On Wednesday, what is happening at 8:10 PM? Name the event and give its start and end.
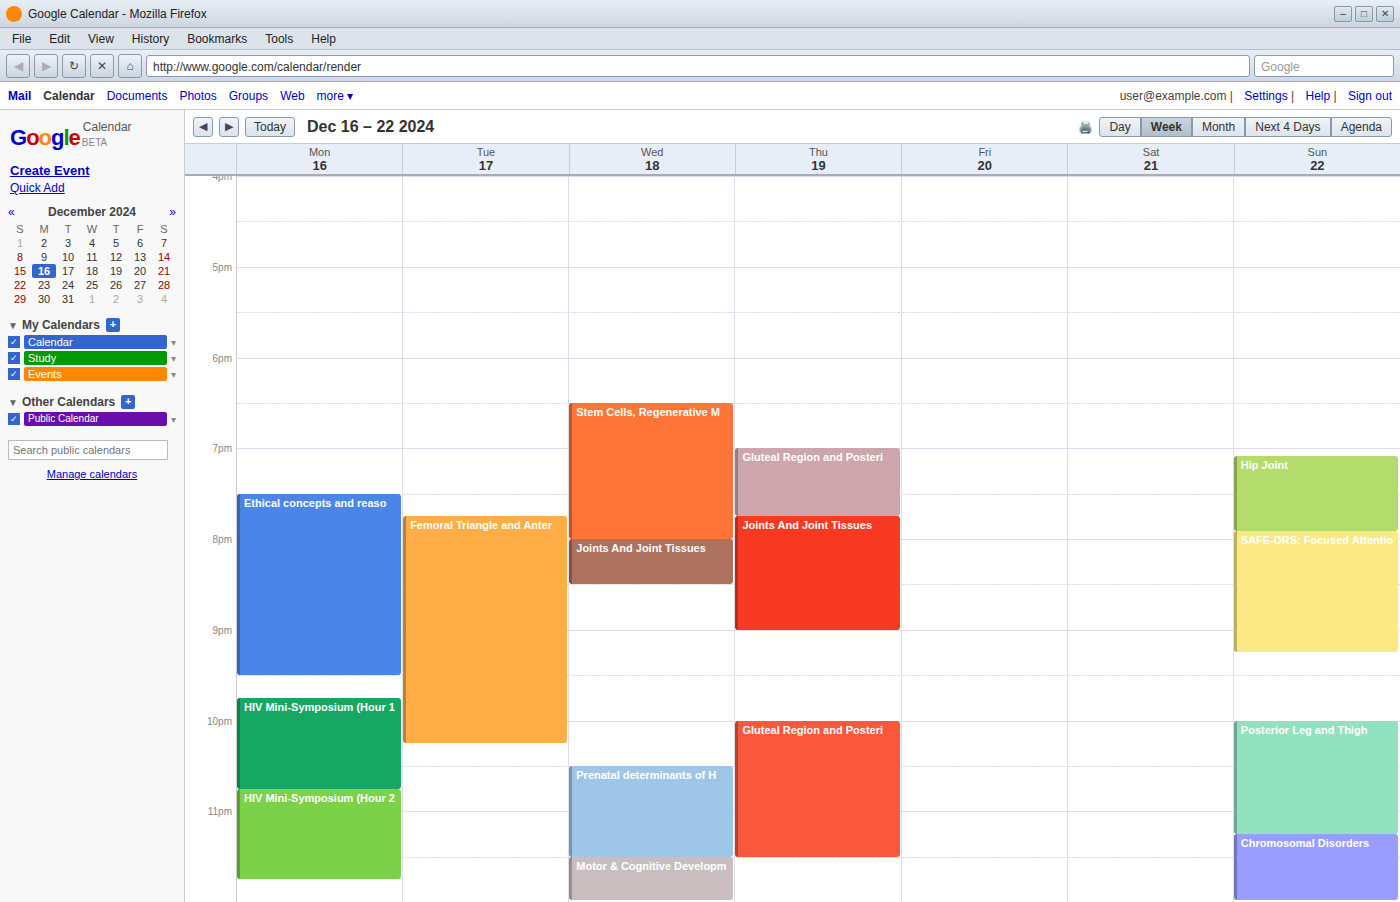
"Joints And Joint Tissues", 8:00 PM to 8:30 PM